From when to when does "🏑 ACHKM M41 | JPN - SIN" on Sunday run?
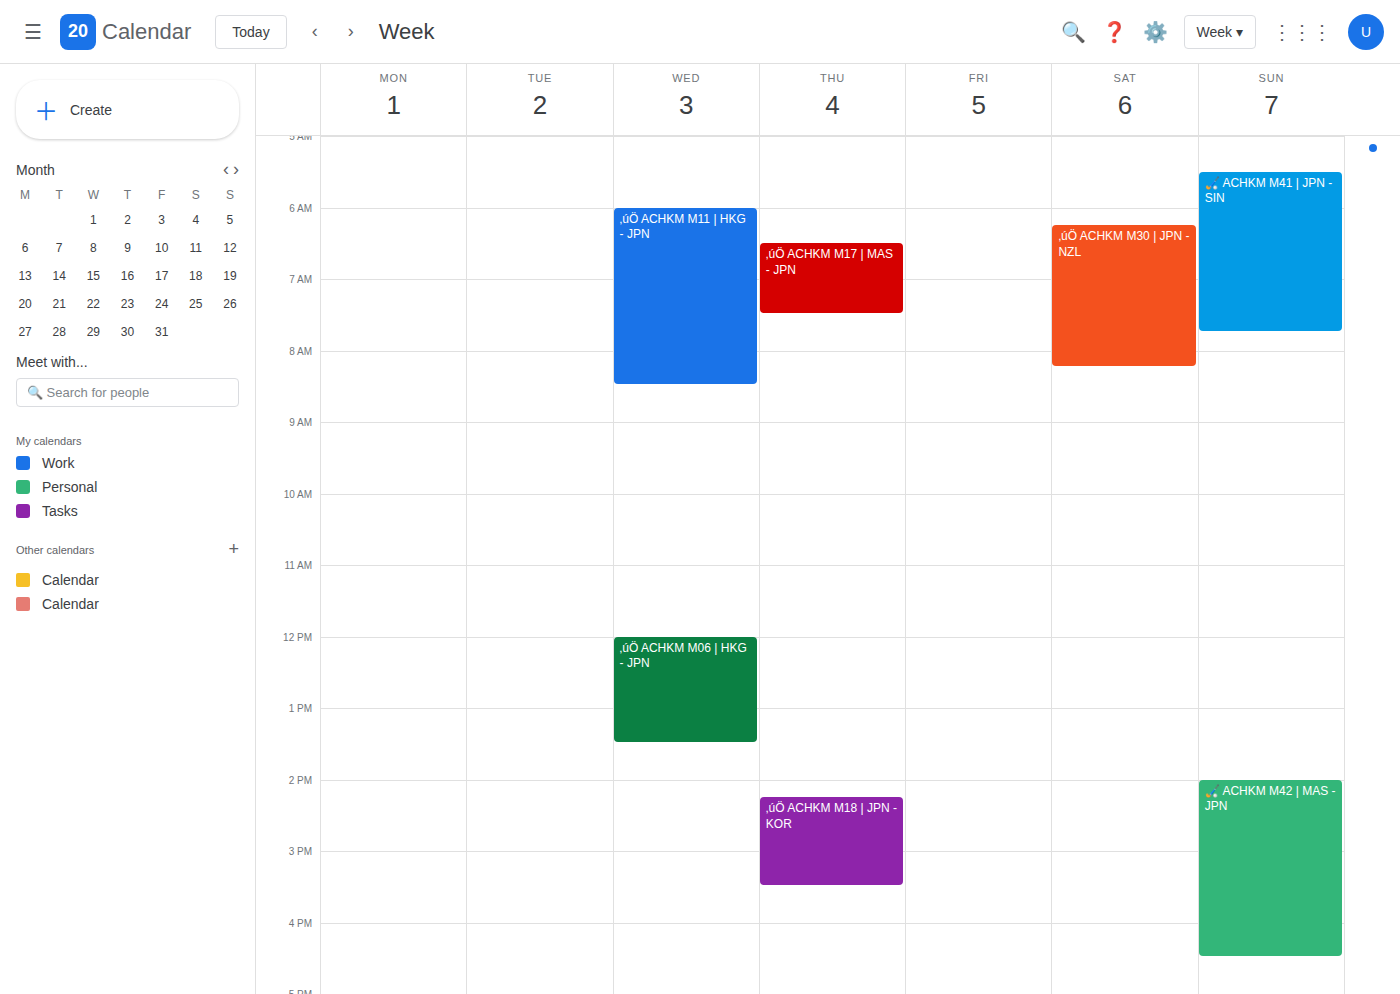
5:30 AM to 7:45 AM